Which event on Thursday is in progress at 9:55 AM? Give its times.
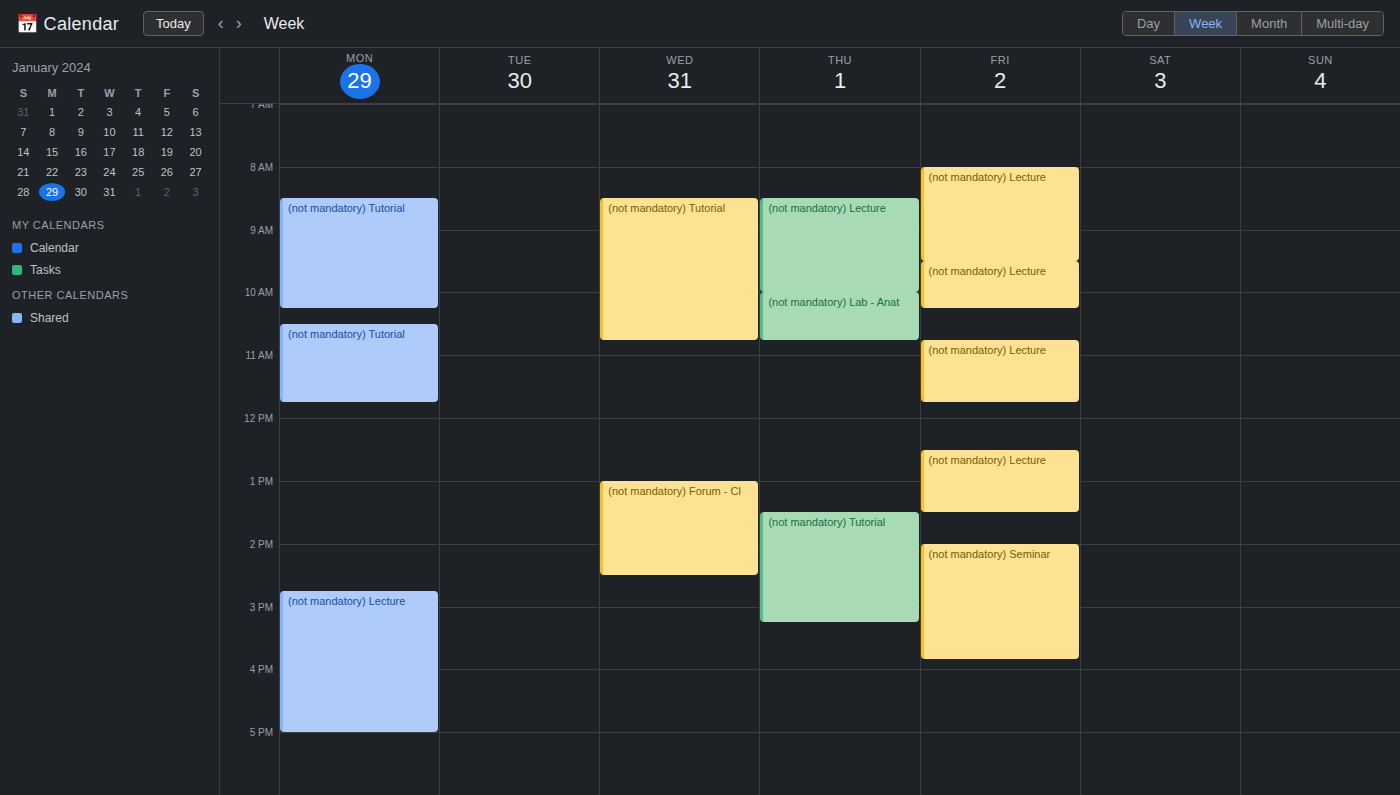
"(not mandatory) Lecture", 8:30 AM to 10:00 AM